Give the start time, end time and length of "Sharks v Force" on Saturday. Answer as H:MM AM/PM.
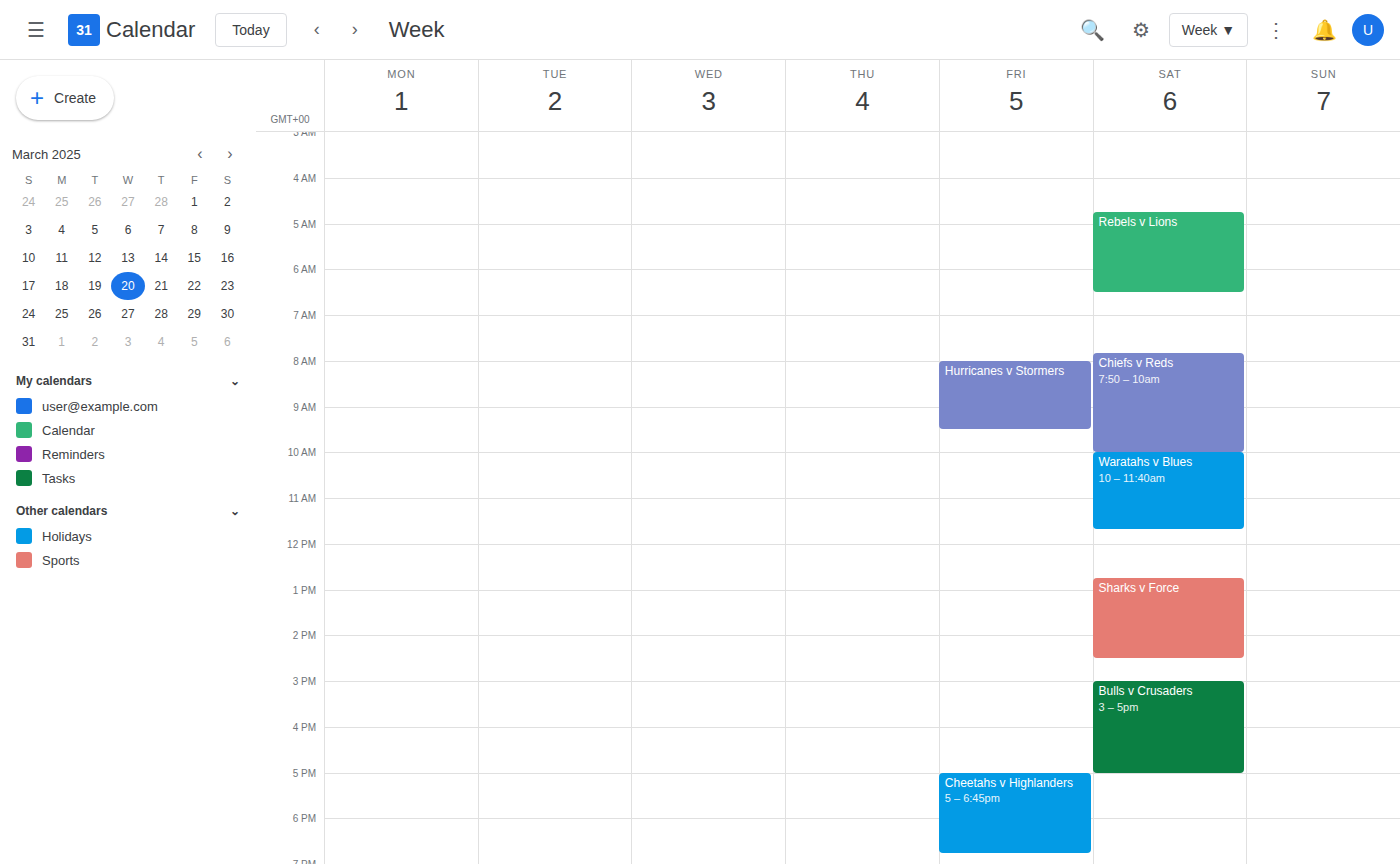
12:45 PM to 2:30 PM, 1 hour 45 minutes